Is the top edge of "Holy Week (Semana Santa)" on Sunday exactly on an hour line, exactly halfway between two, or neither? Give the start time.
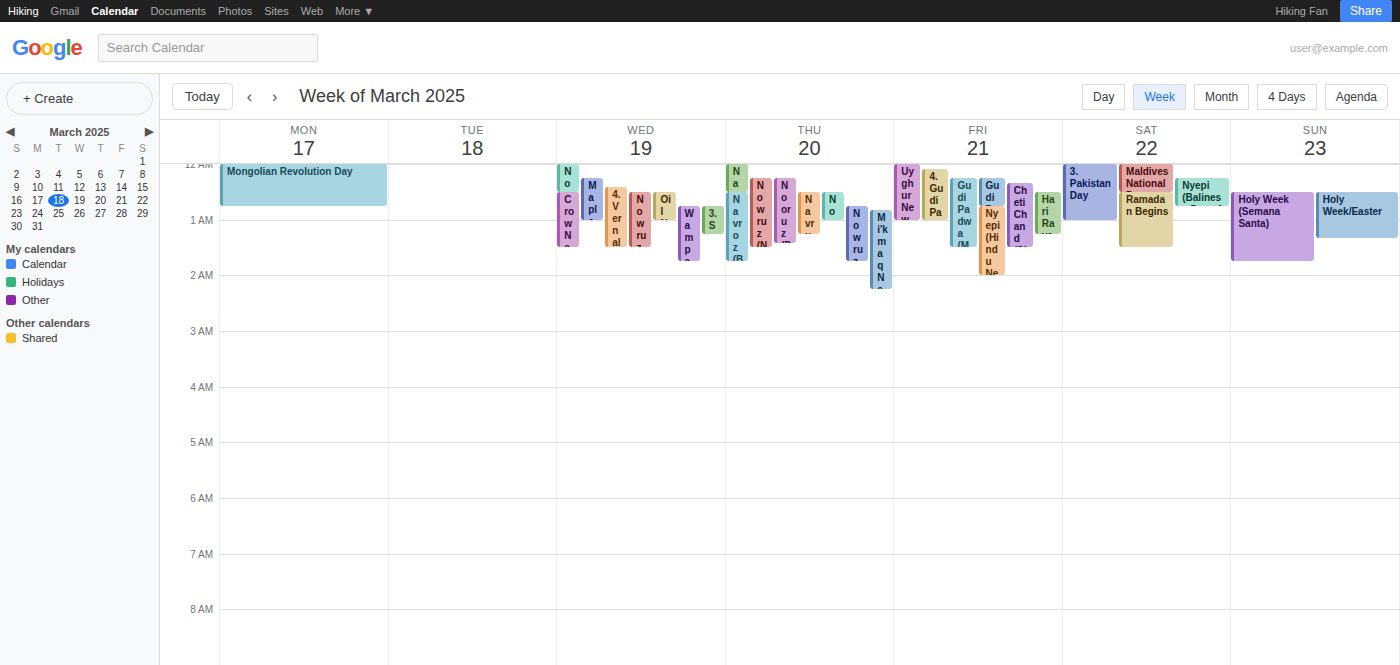
12:30 AM -- halfway between the 12 AM and 1 AM lines.